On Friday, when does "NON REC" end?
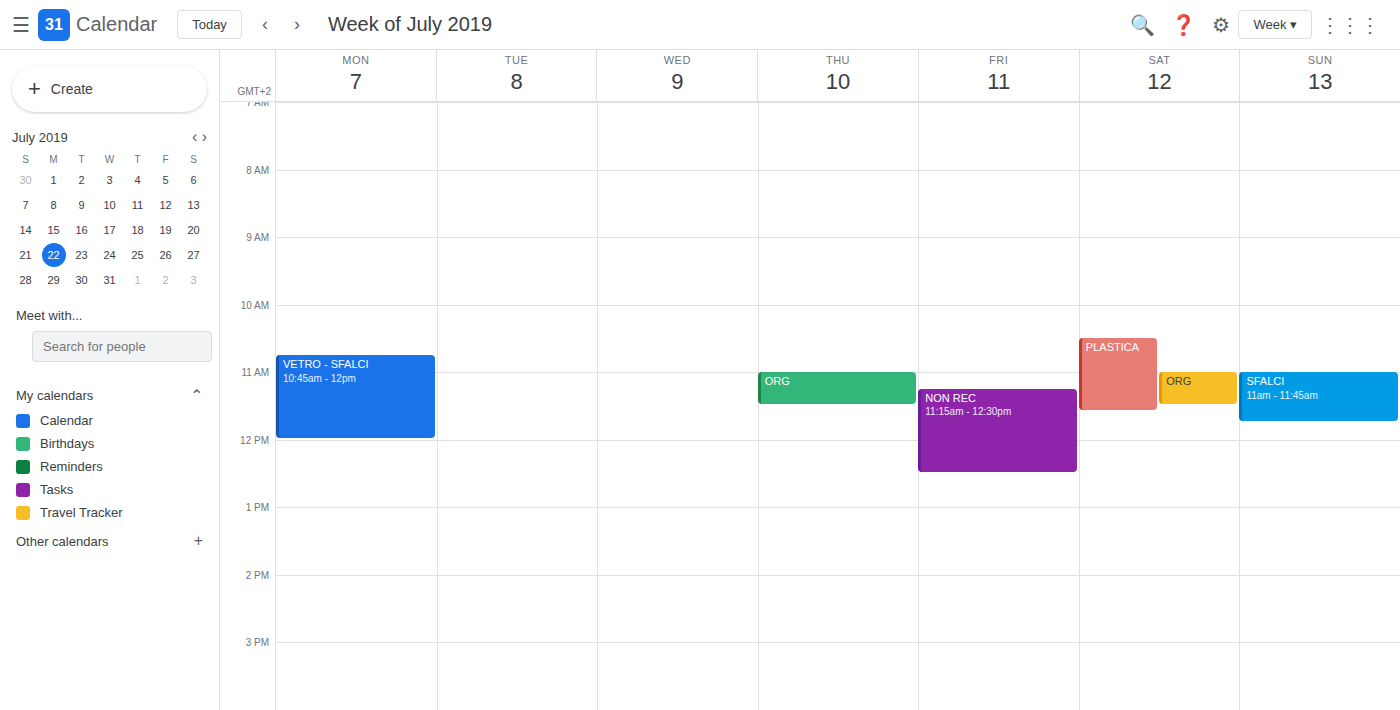
12:30